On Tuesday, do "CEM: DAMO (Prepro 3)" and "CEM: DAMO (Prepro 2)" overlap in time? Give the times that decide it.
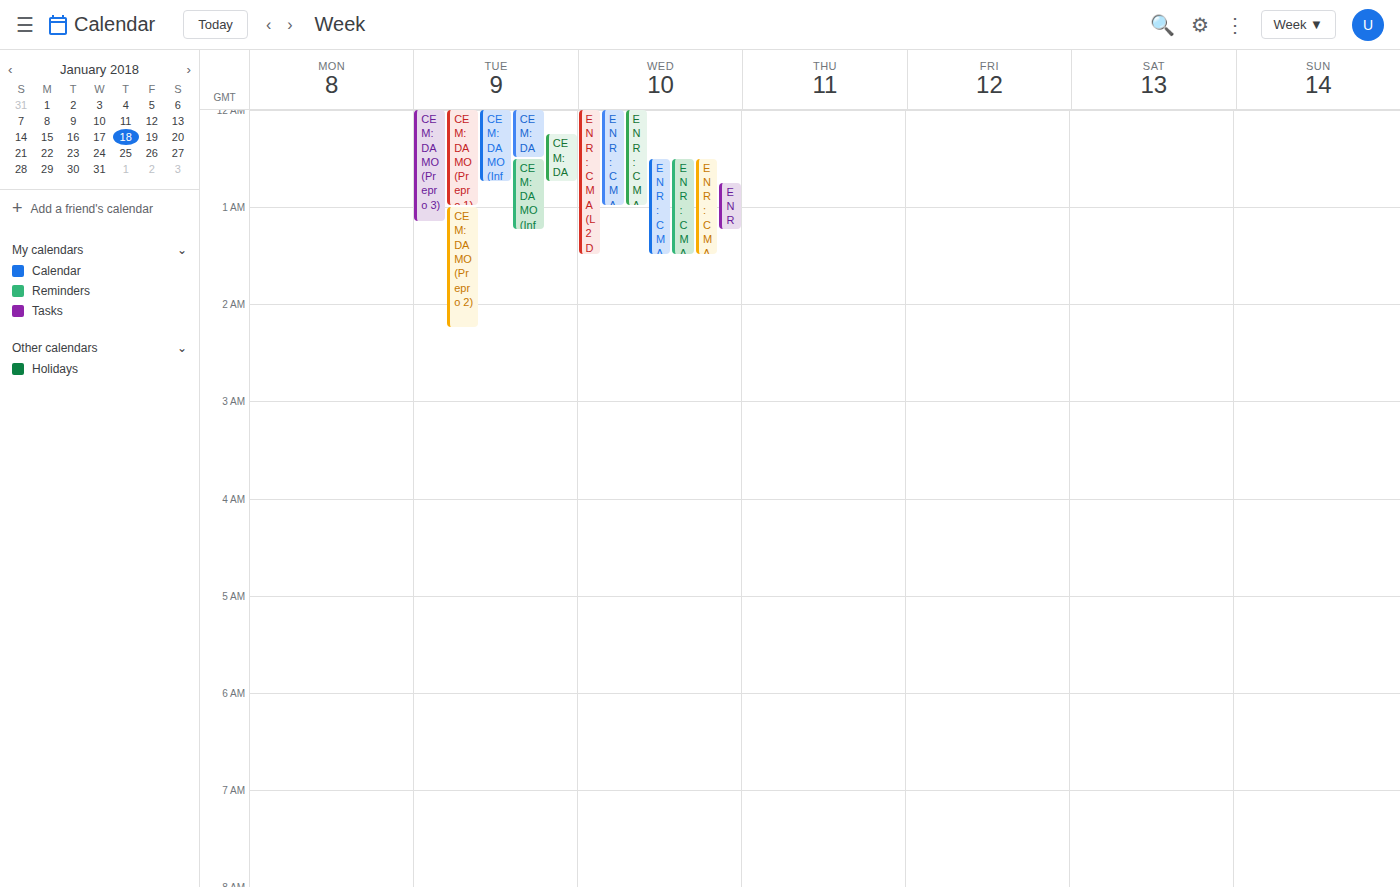
"CEM: DAMO (Prepro 2)" starts at 1:00 AM, before "CEM: DAMO (Prepro 3)" ends at 1:10 AM -- they overlap.